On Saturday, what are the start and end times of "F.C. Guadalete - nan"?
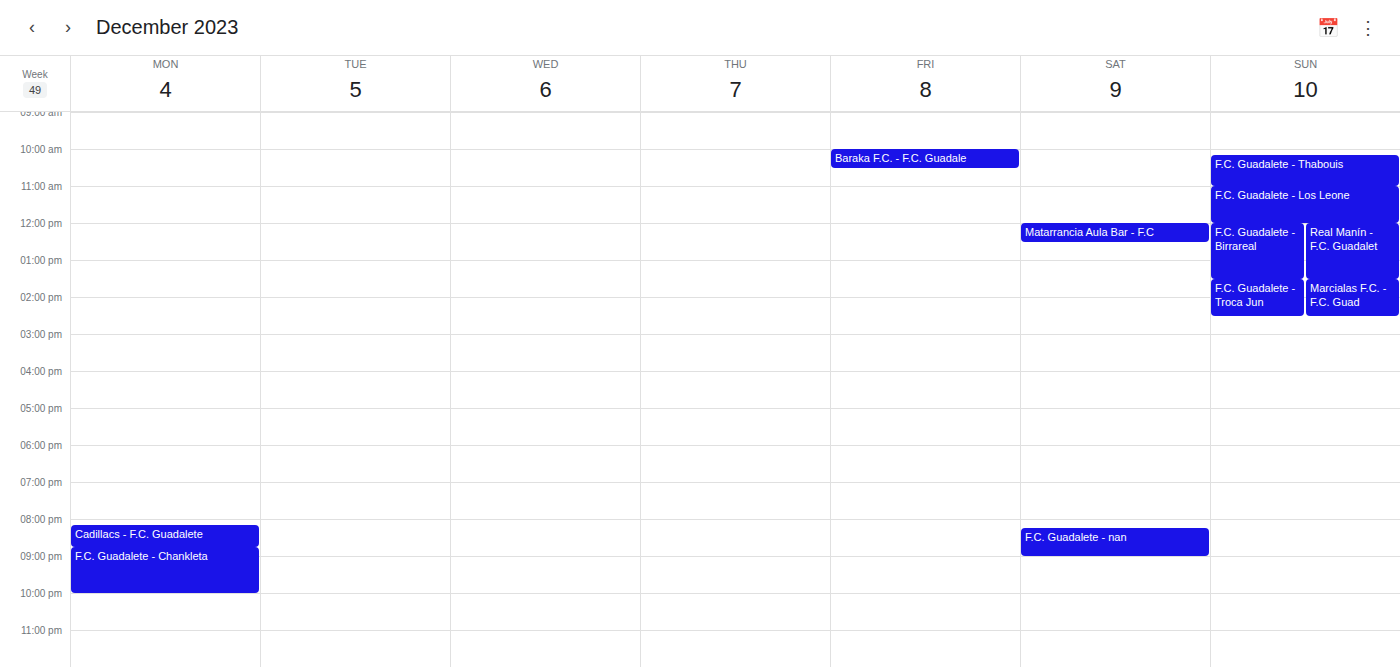
20:15 to 21:00